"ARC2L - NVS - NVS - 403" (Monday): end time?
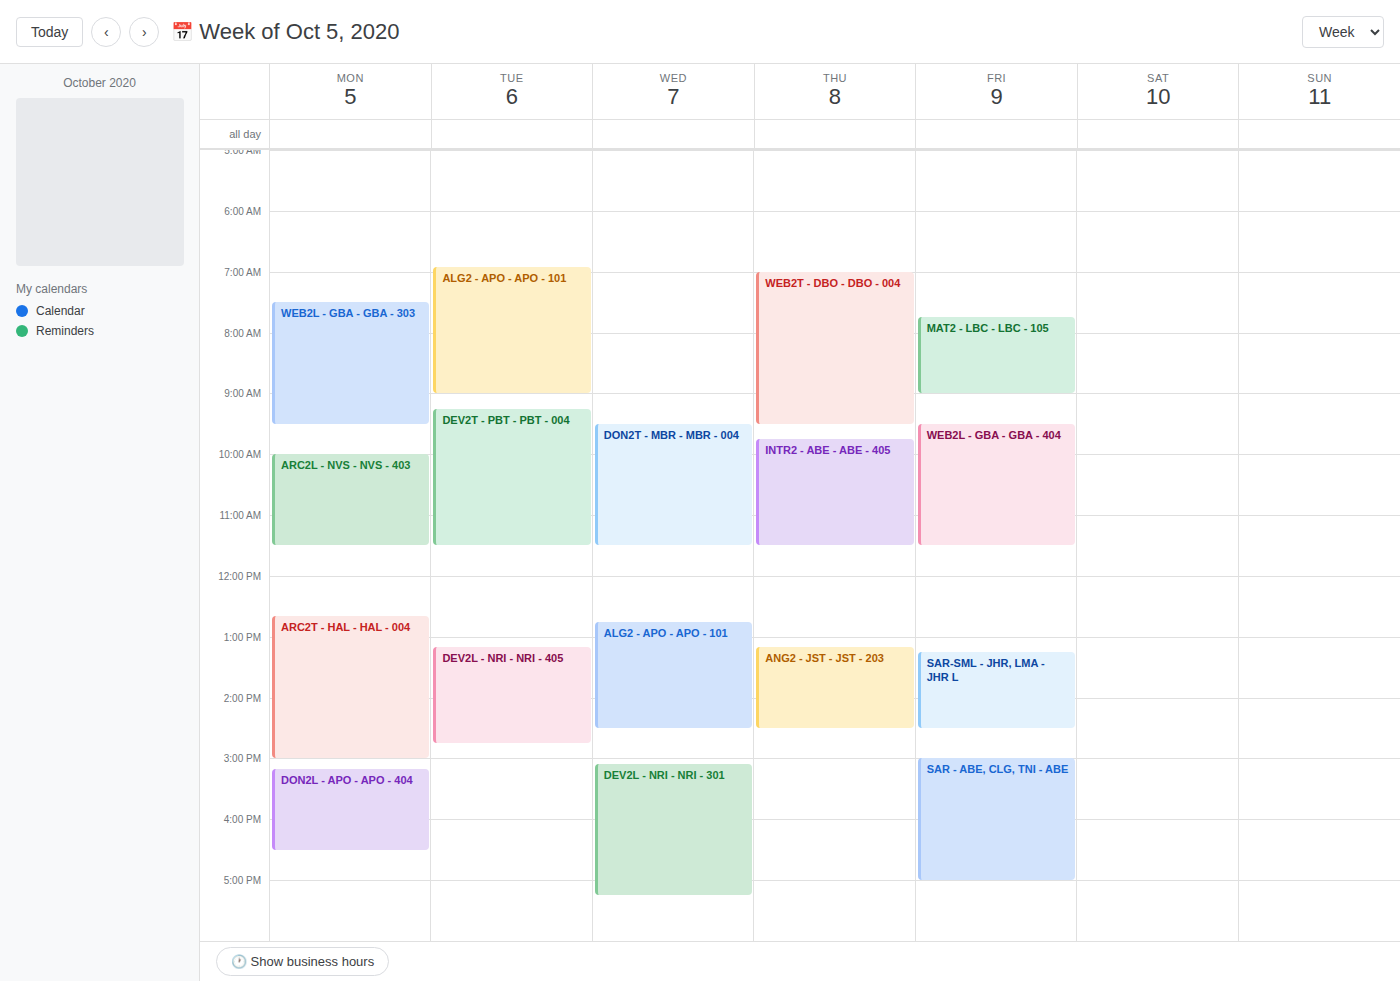
11:30